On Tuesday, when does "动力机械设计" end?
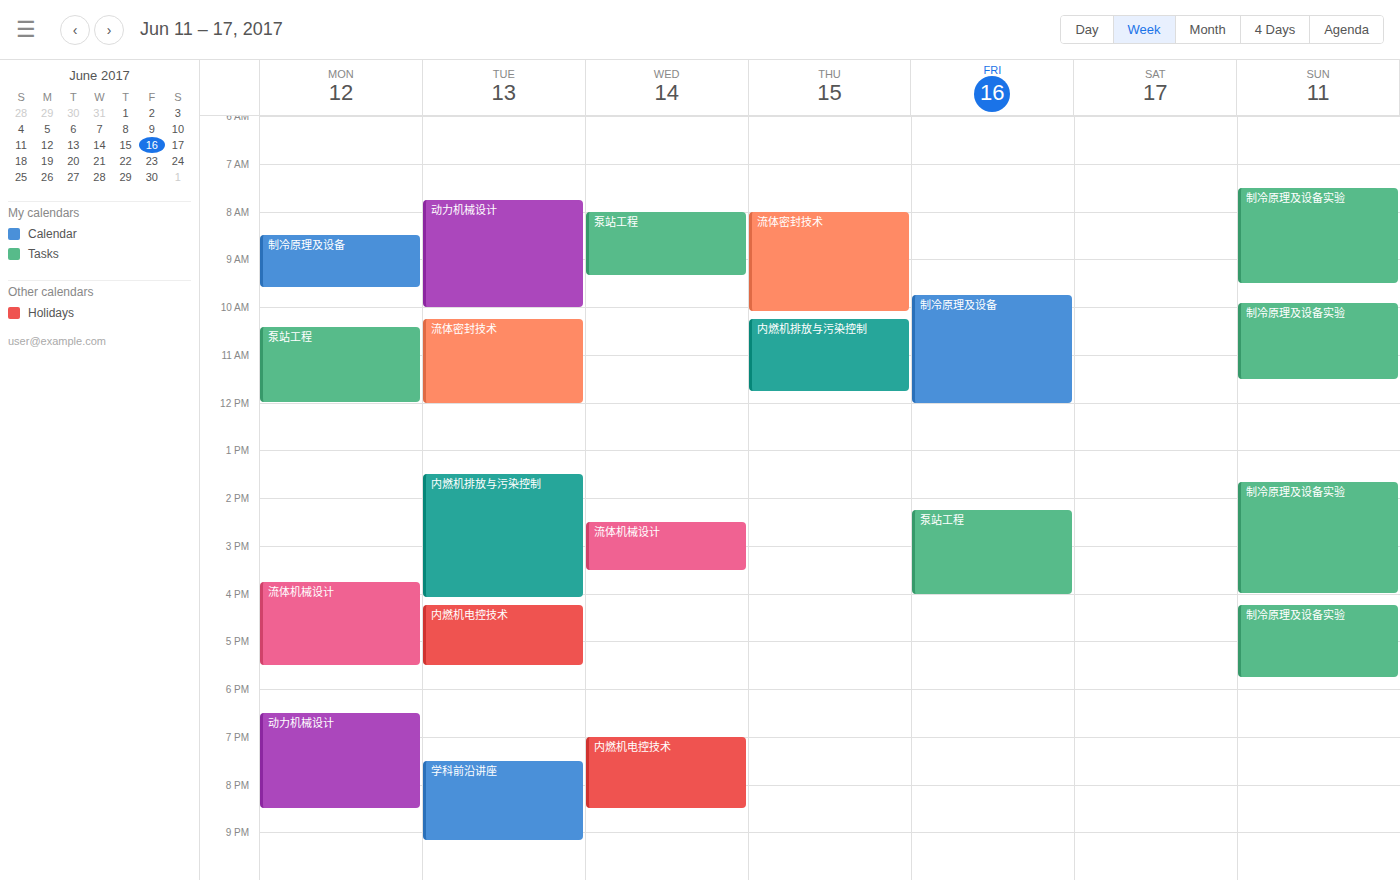
10:00 AM